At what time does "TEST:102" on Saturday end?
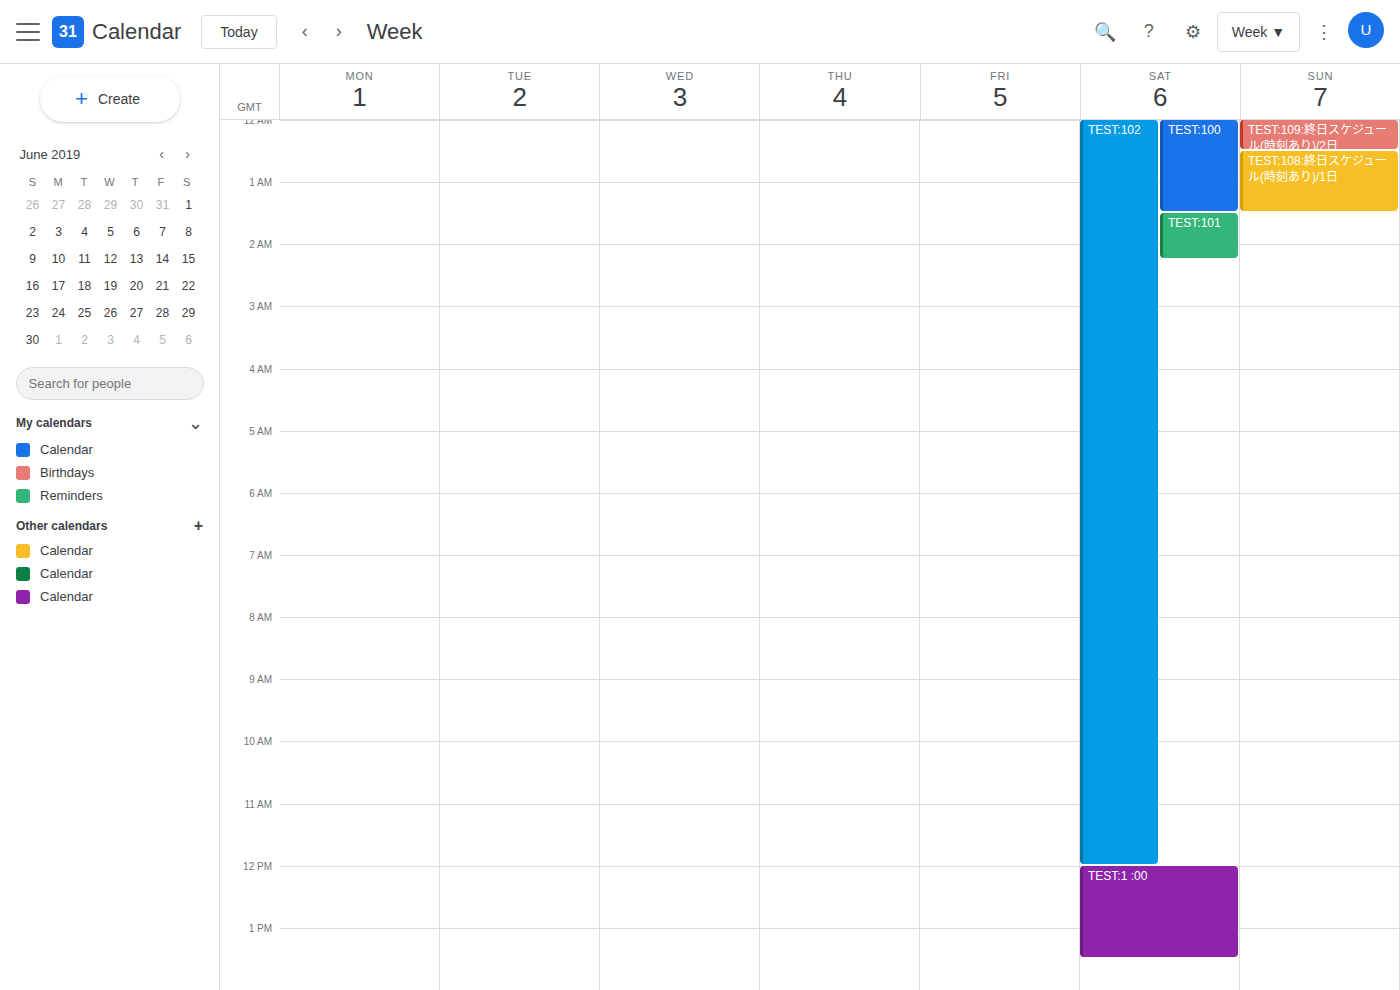
12:00 PM